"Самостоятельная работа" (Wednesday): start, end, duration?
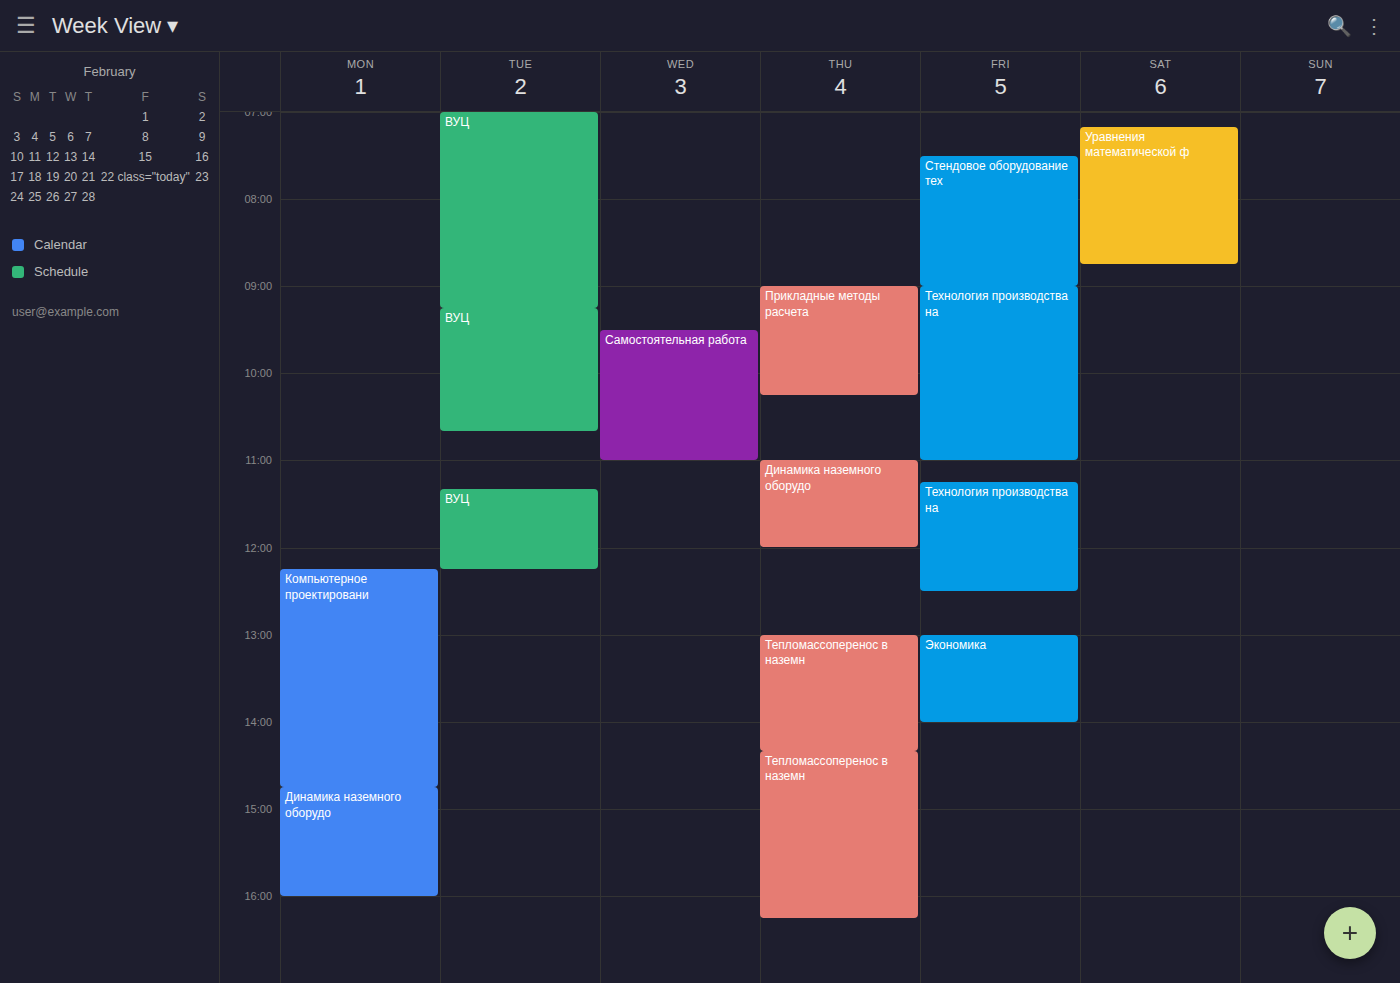
9:30 AM to 11:00 AM, 1 hour 30 minutes